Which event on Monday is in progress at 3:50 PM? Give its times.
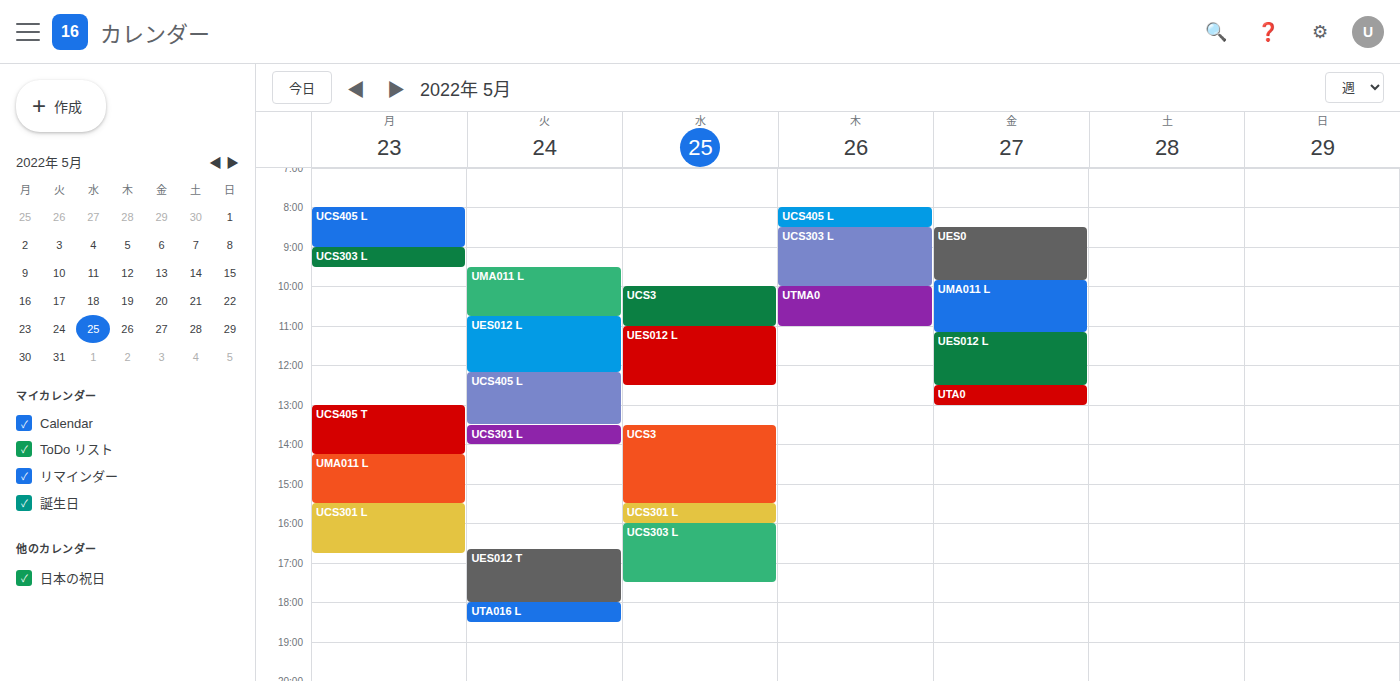
"UCS301 L", 3:30 PM to 4:45 PM